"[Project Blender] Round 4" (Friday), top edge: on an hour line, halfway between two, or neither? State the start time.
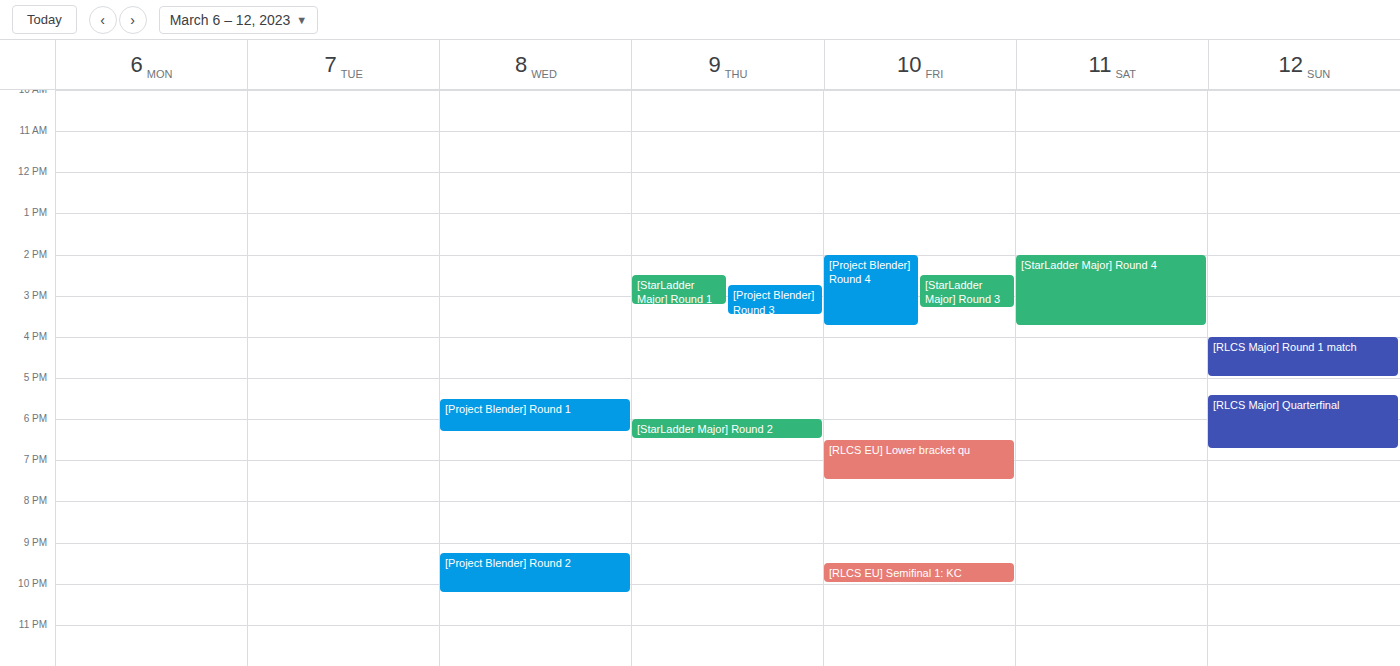
2:00 PM -- exactly on the 2 PM line.